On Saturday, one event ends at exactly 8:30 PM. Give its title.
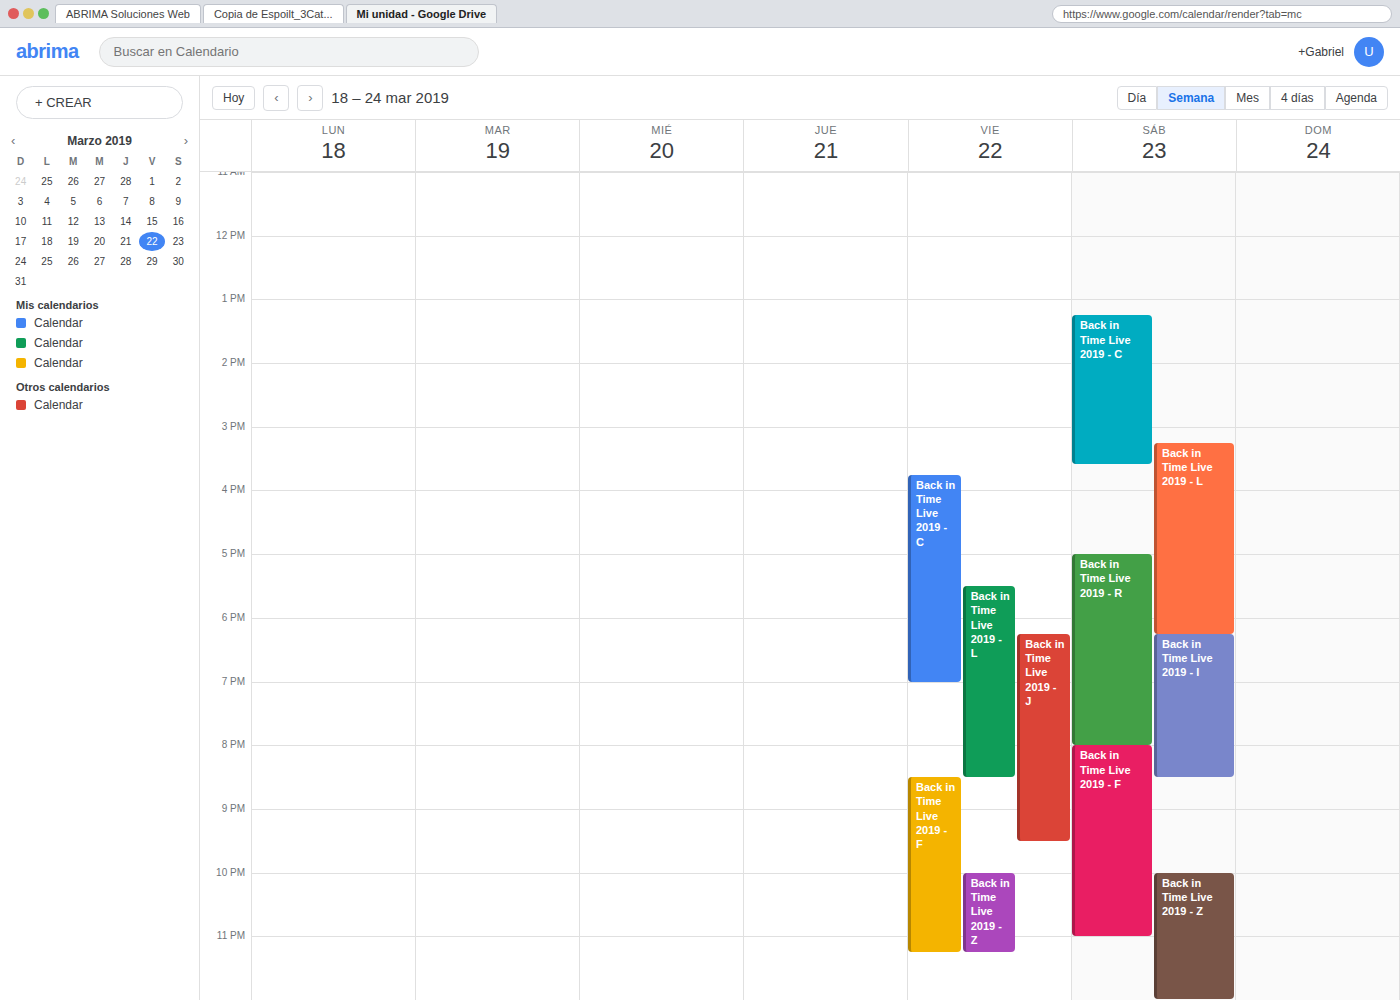
"Back in Time Live 2019 - I"